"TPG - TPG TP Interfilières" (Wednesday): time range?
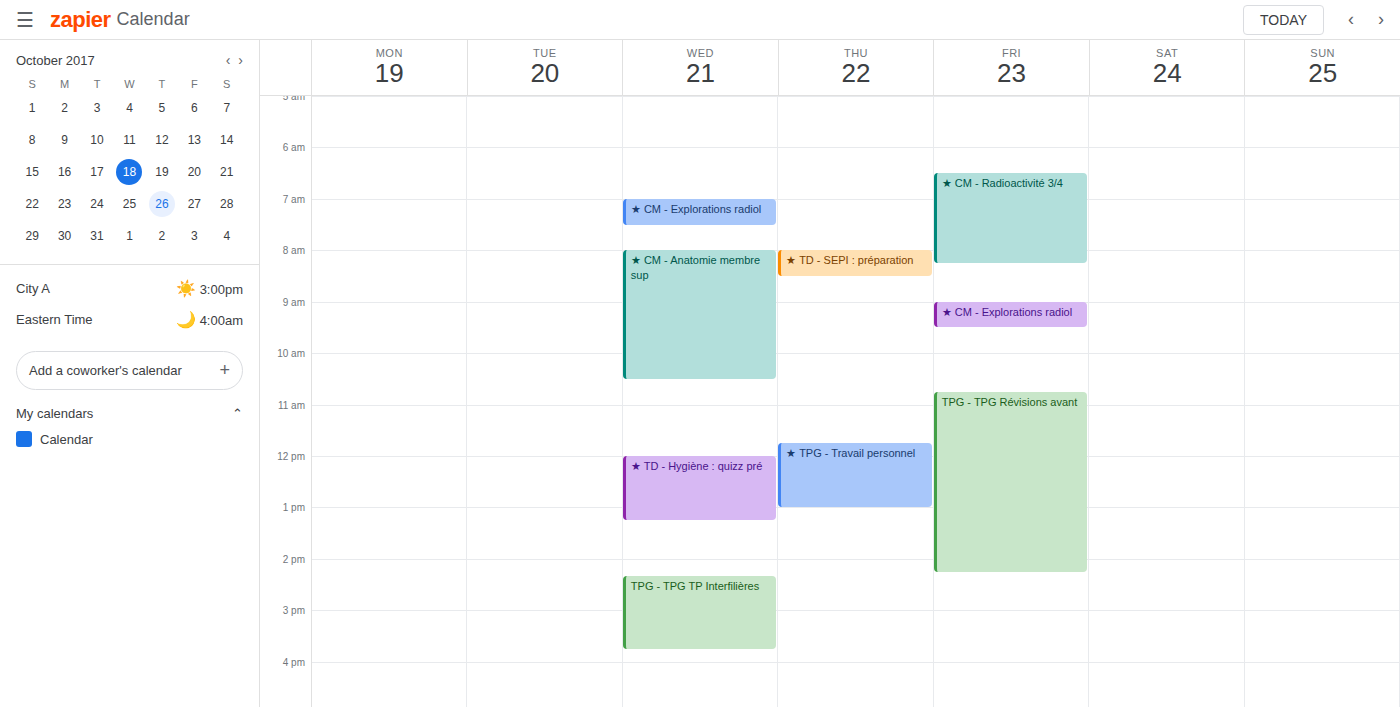
2:20 PM to 3:45 PM